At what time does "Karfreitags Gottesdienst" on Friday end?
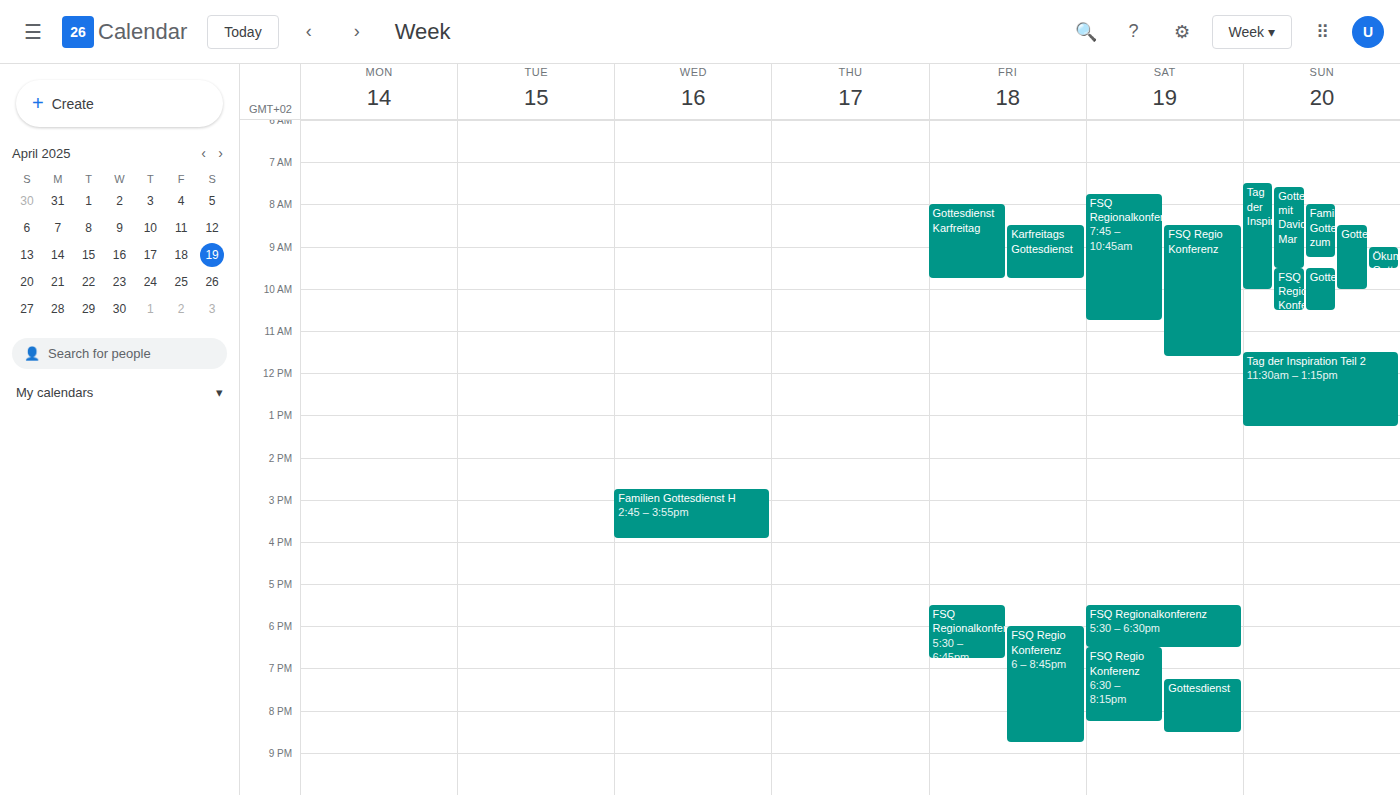
09:45